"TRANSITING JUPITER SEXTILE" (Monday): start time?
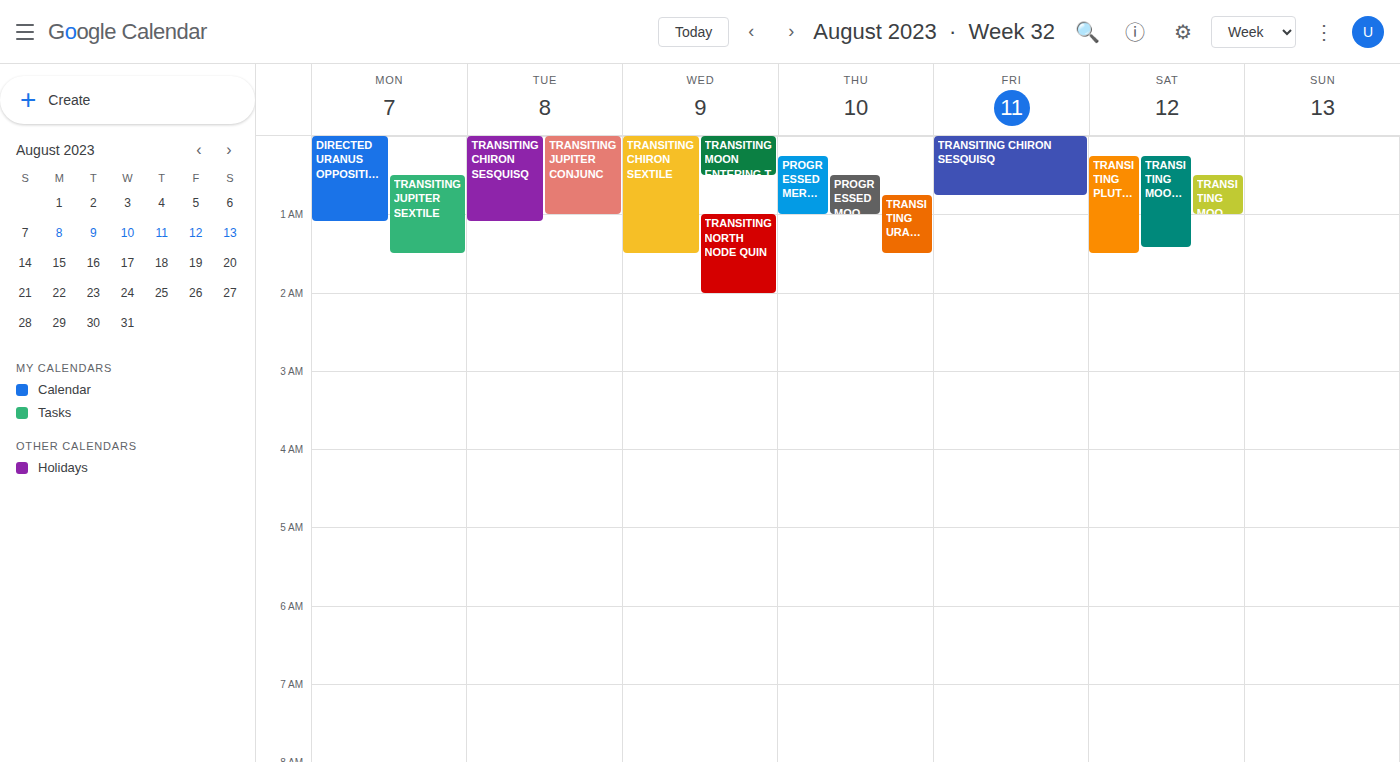
00:30